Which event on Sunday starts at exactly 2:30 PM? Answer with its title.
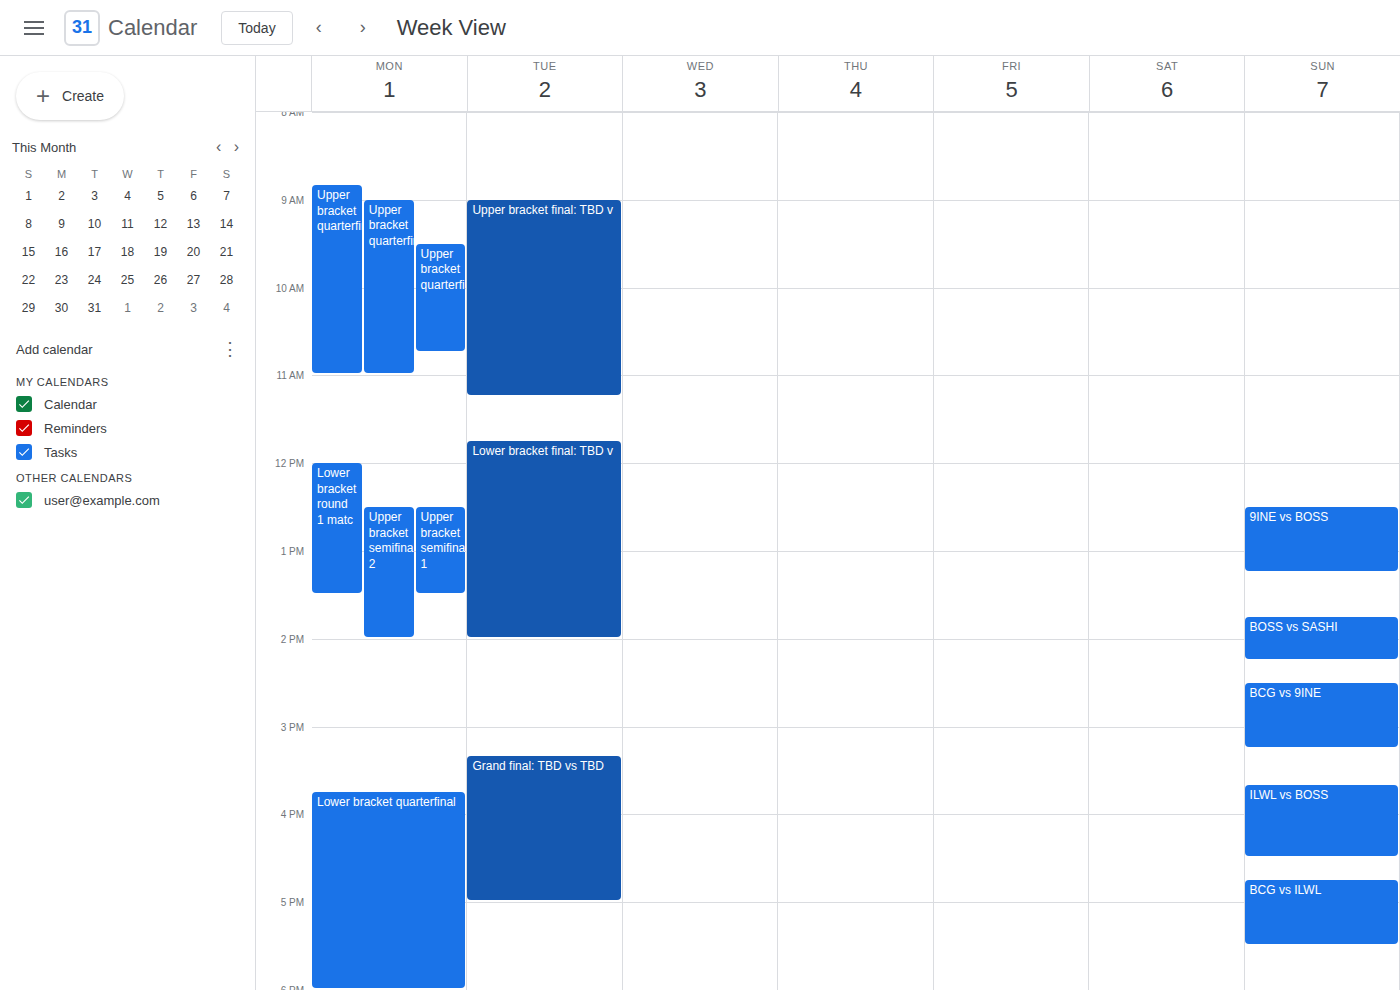
"BCG vs 9INE"